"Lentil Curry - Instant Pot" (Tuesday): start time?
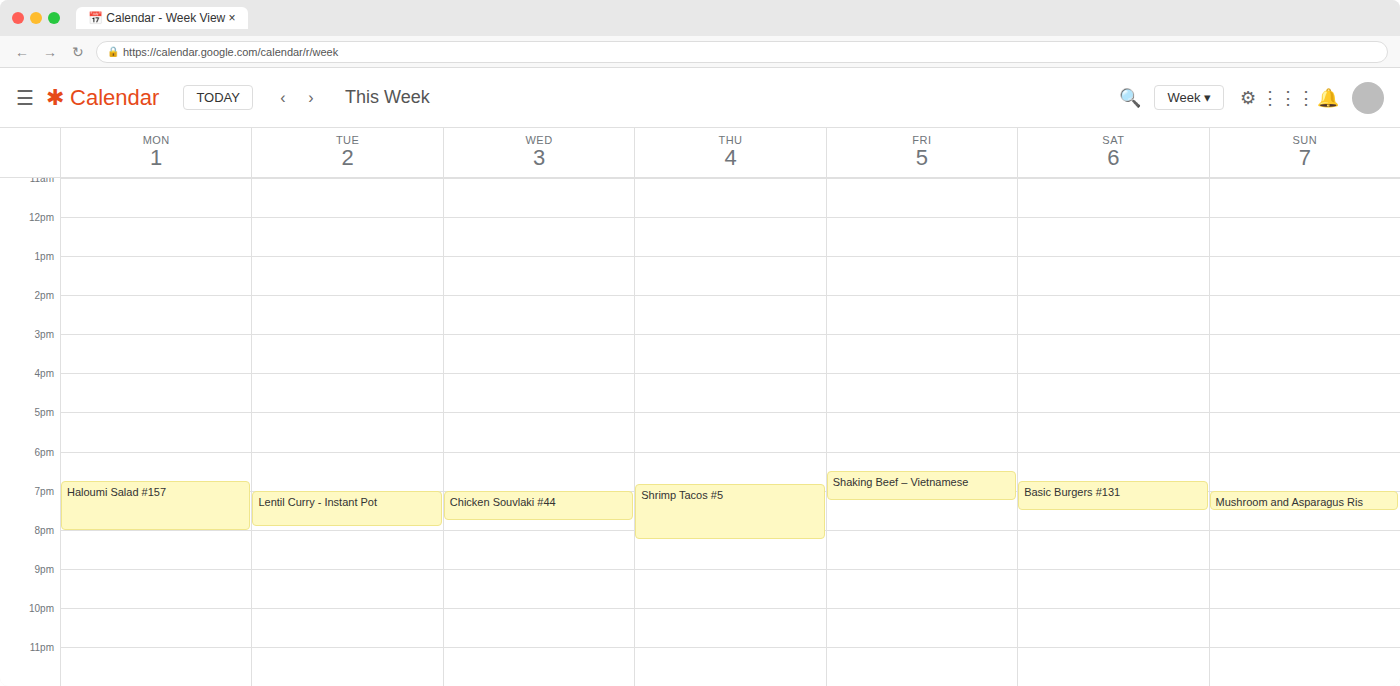
7:00 PM